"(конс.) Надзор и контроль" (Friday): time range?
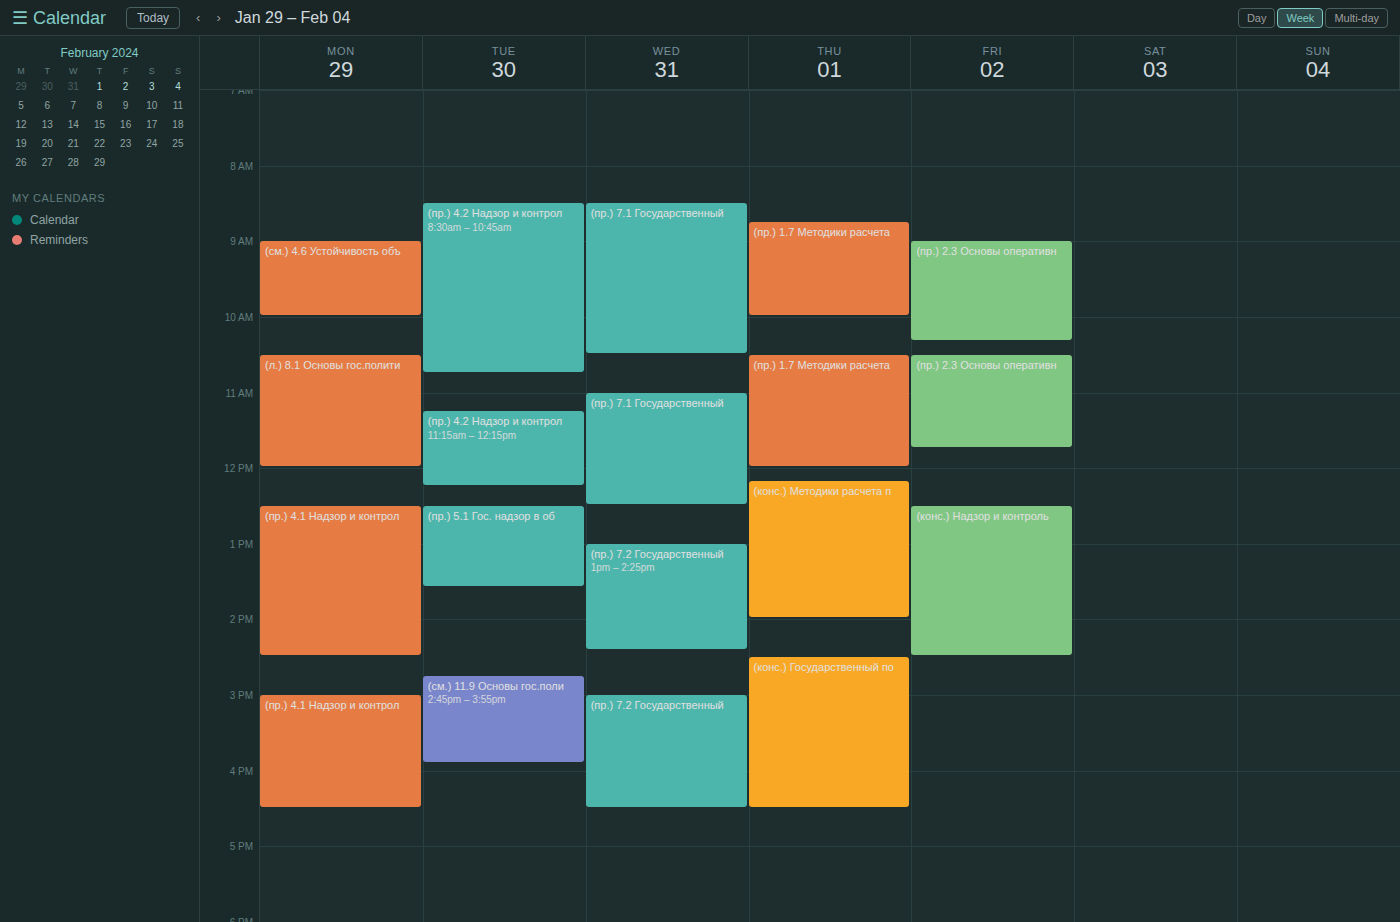
12:30 PM to 2:30 PM